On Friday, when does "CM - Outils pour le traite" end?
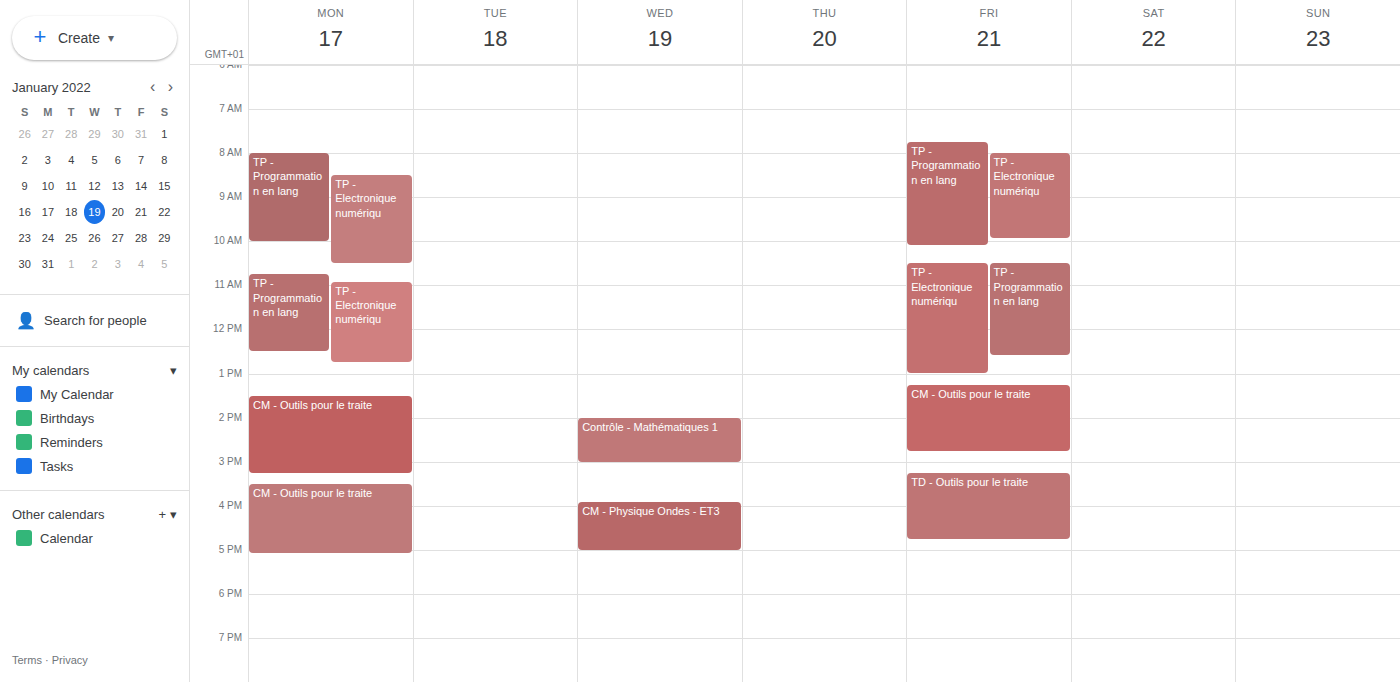
2:45 PM